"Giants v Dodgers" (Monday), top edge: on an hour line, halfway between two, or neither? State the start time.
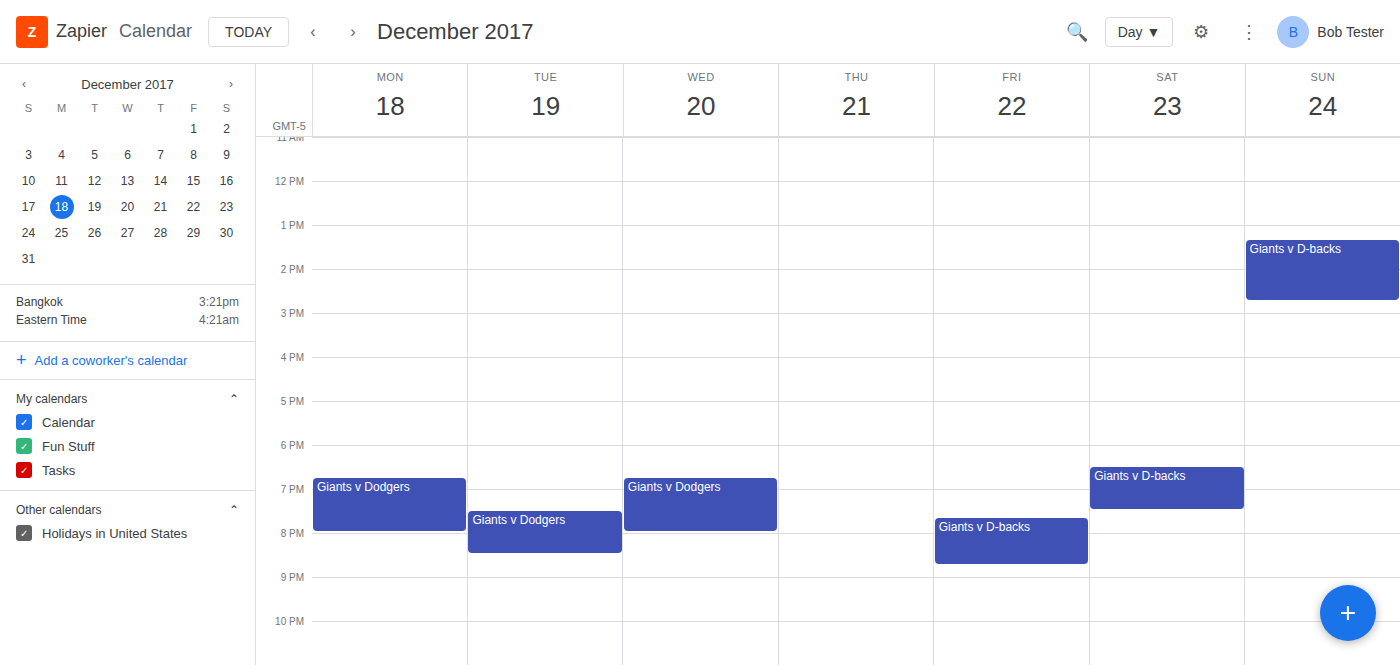
6:45 PM -- neither: three quarters of the way from the 6 PM line to the 7 PM line.